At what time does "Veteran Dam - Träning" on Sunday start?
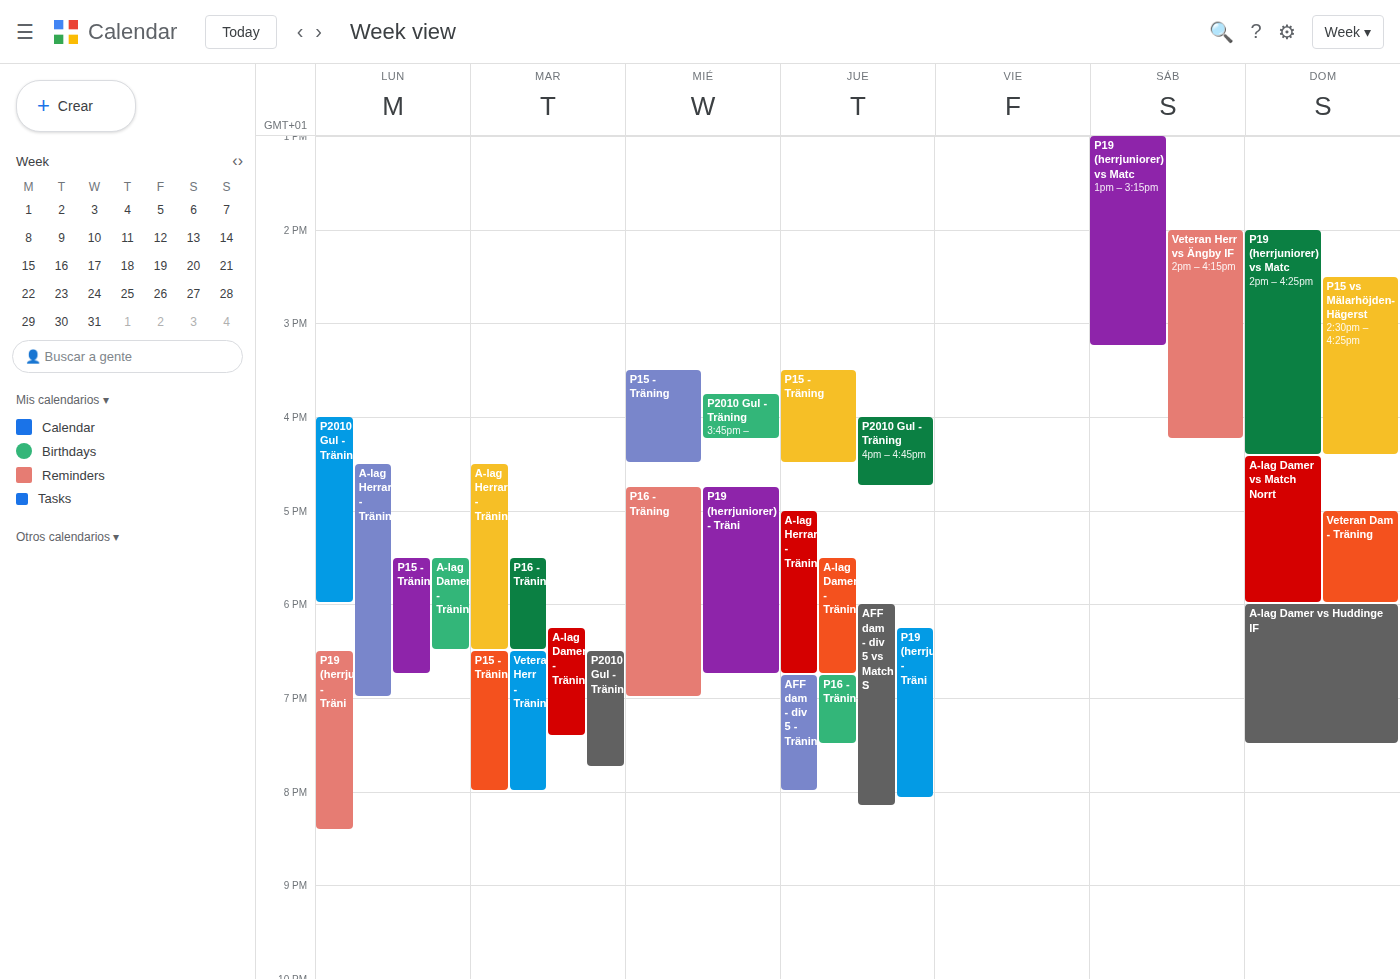
5:00 PM